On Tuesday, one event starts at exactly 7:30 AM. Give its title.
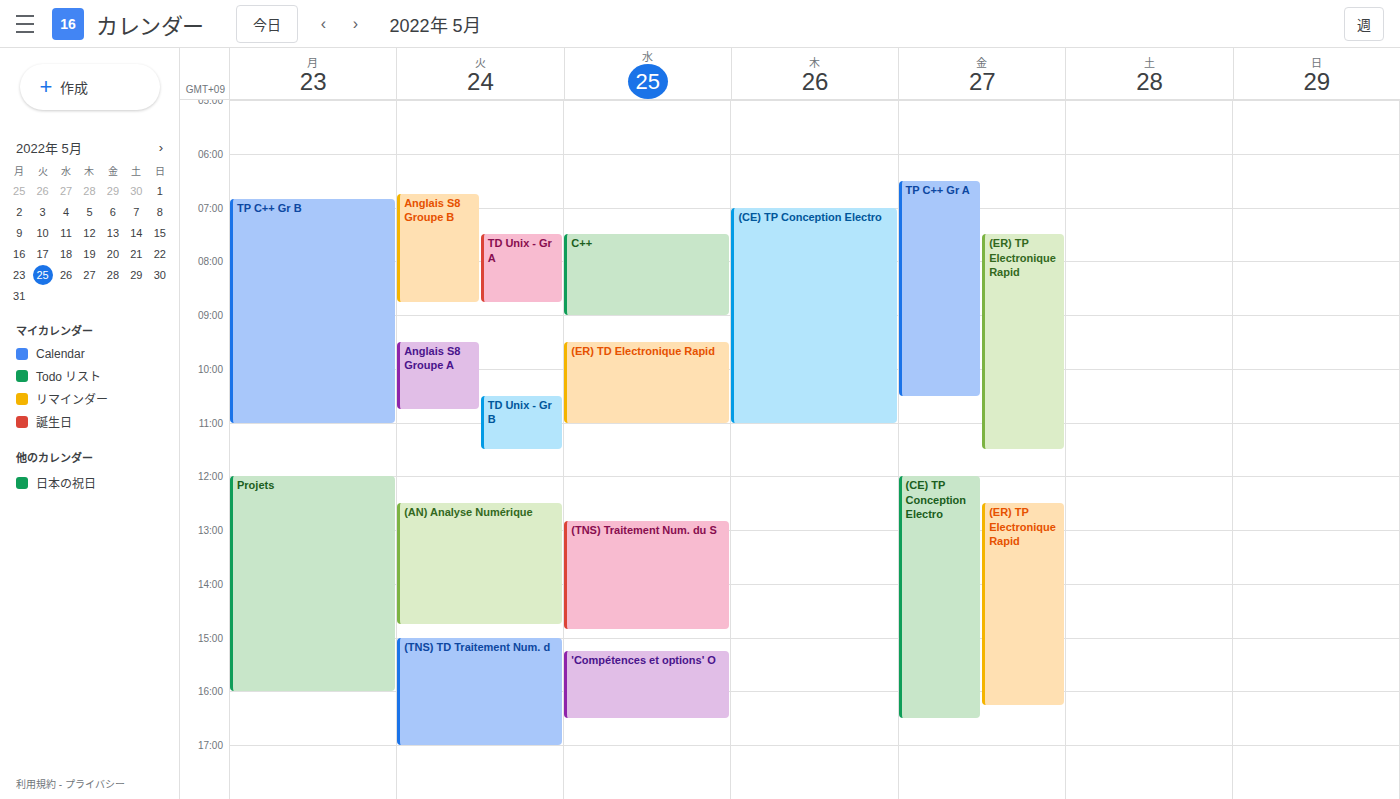
"TD Unix - Gr A"